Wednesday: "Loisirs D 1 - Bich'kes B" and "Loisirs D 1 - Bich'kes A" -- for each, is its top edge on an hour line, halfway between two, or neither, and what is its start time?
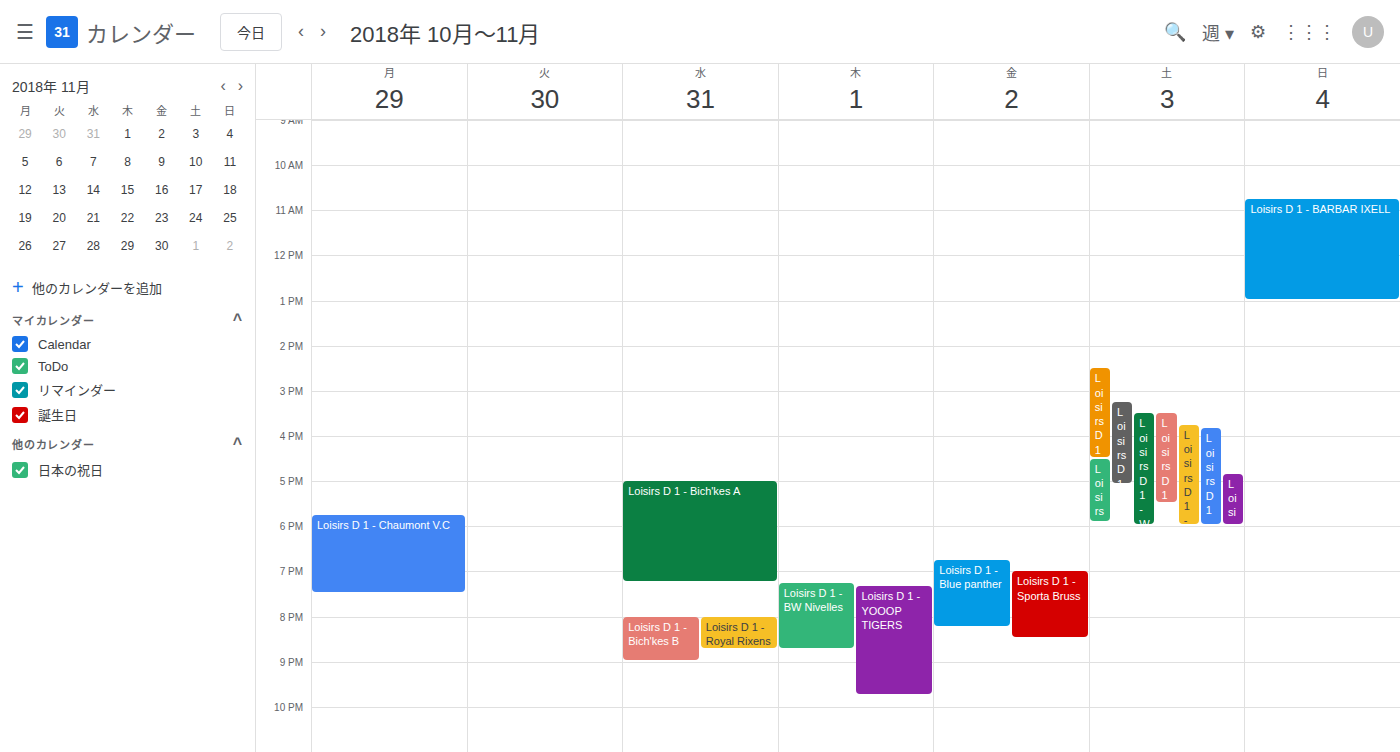
"Loisirs D 1 - Bich'kes B": 8:00 PM, exactly on the 8 PM line. "Loisirs D 1 - Bich'kes A": 5:00 PM, exactly on the 5 PM line.